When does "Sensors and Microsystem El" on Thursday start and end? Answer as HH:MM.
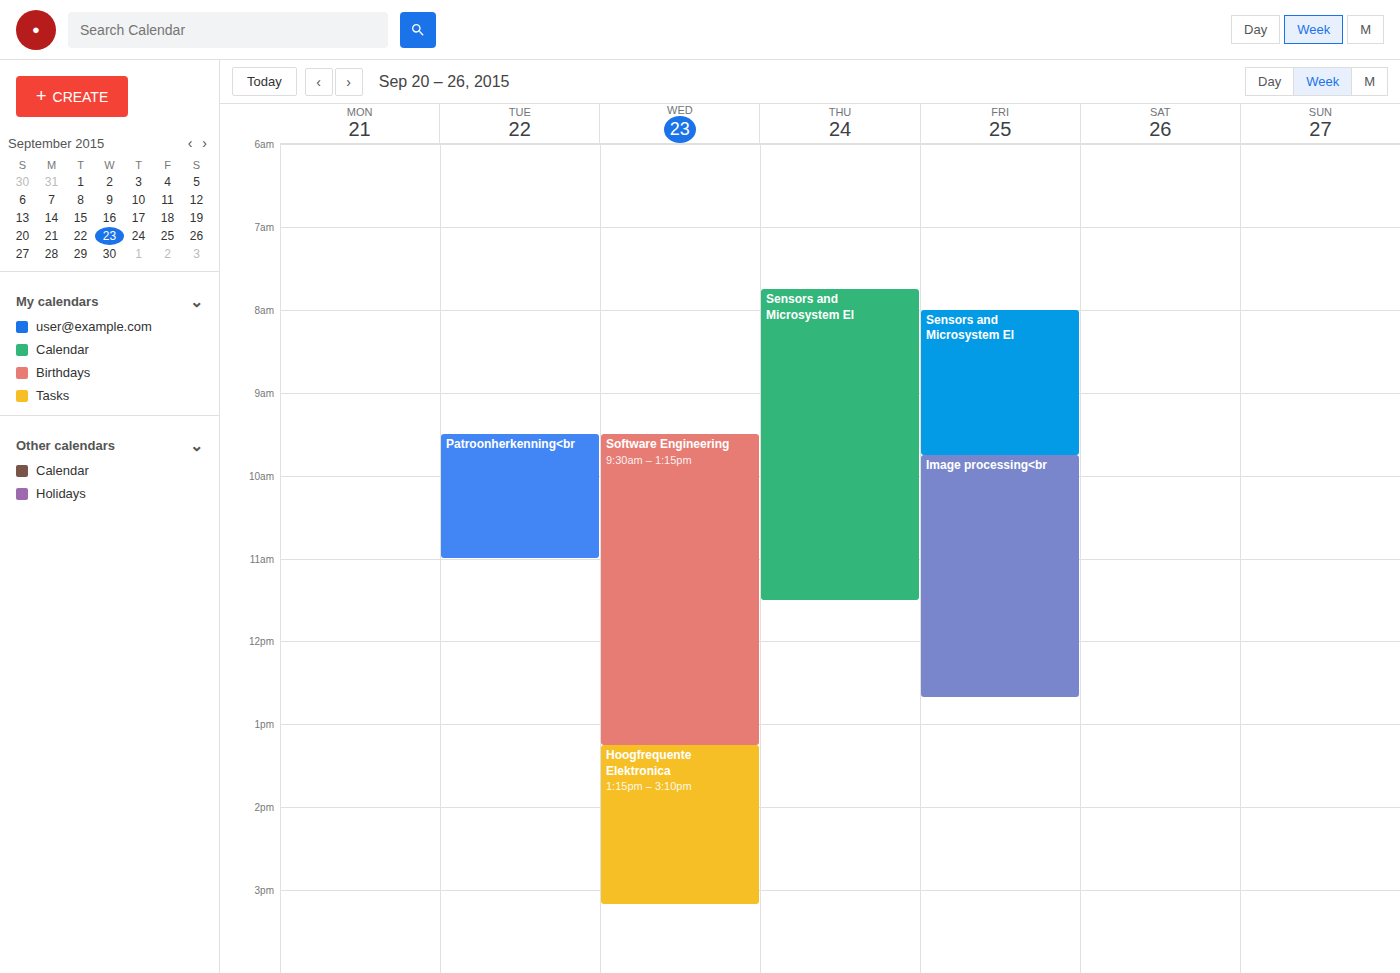
07:45 to 11:30